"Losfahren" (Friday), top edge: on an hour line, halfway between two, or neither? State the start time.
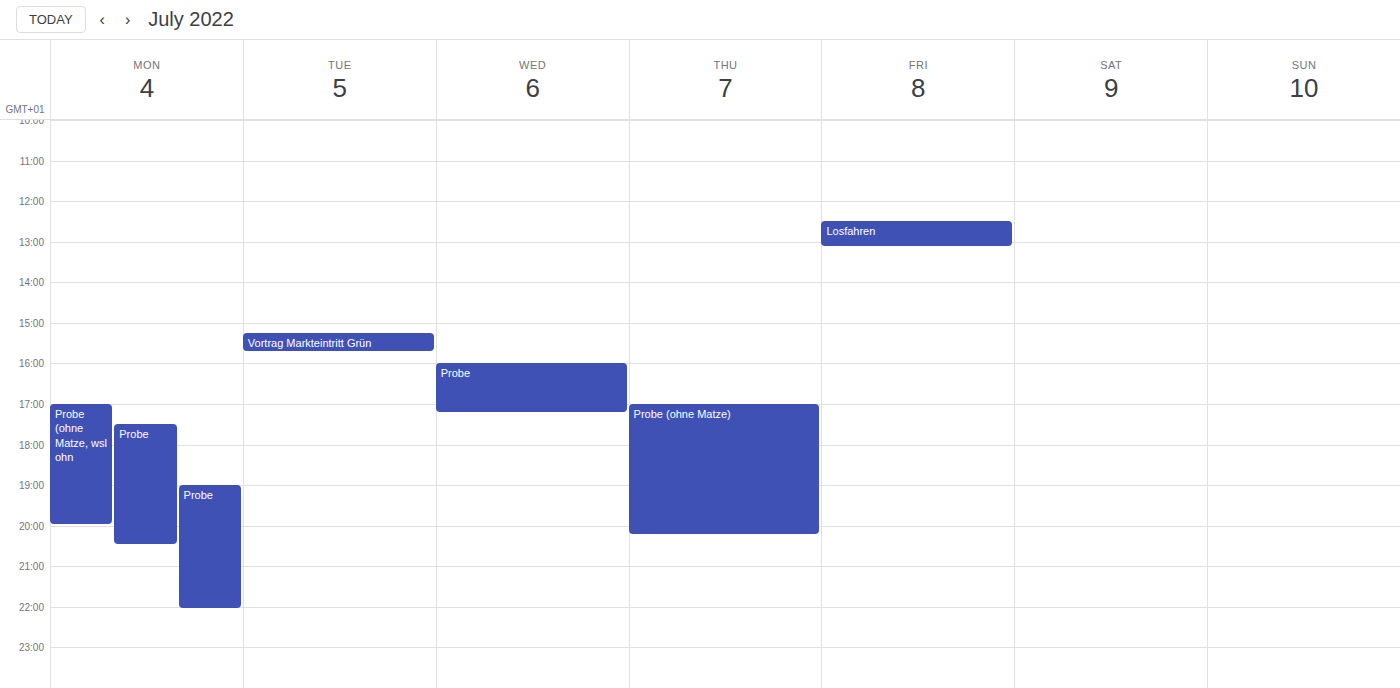
12:30 PM -- halfway between the 12 PM and 1 PM lines.